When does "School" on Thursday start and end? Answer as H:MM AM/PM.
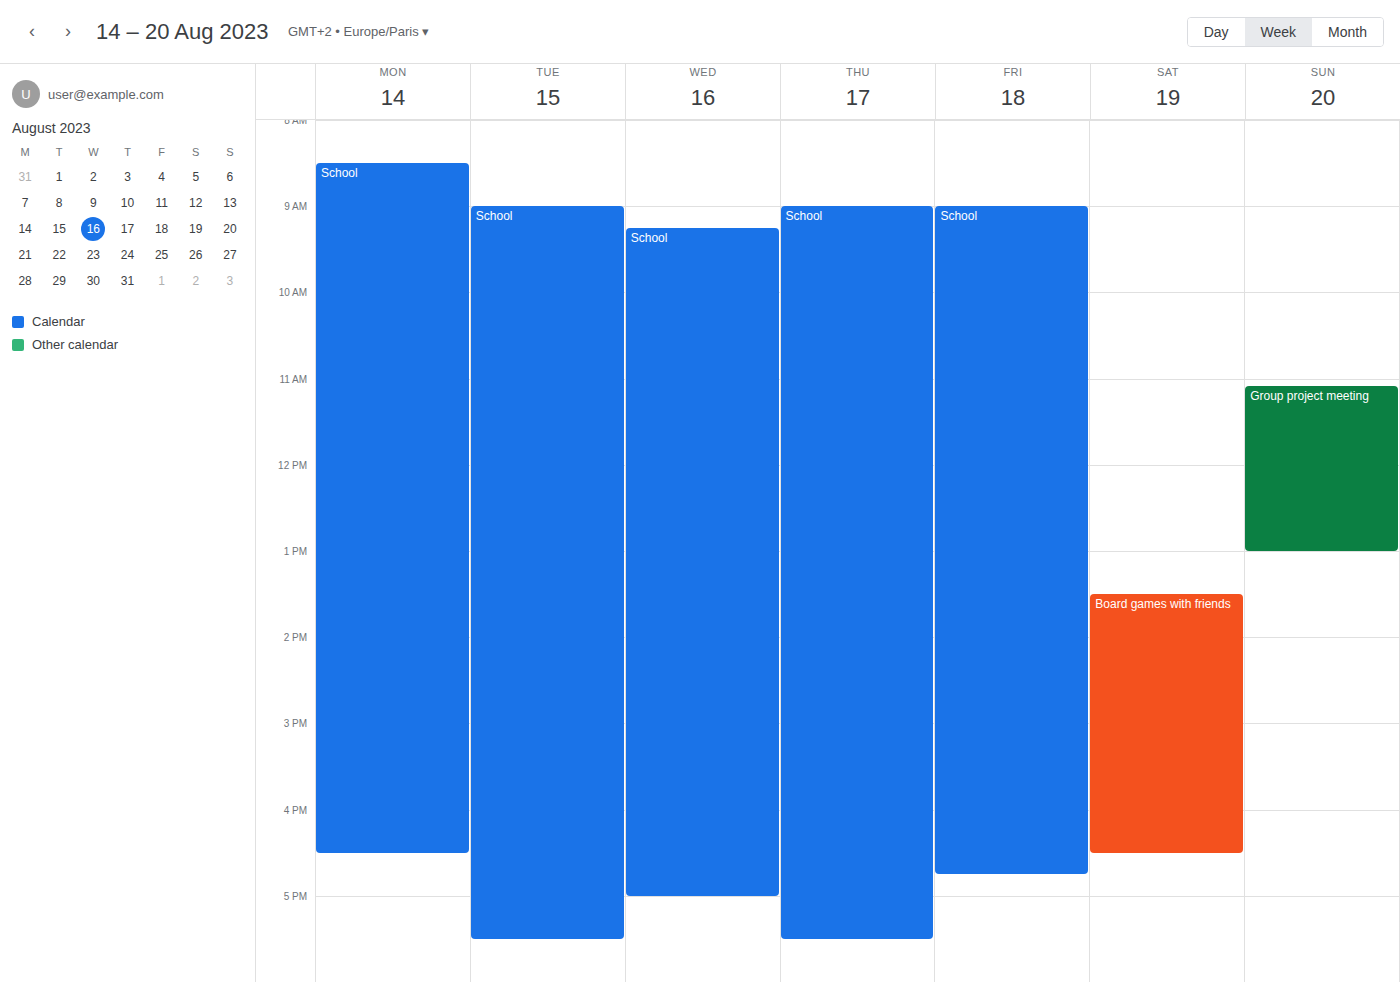
9:00 AM to 5:30 PM